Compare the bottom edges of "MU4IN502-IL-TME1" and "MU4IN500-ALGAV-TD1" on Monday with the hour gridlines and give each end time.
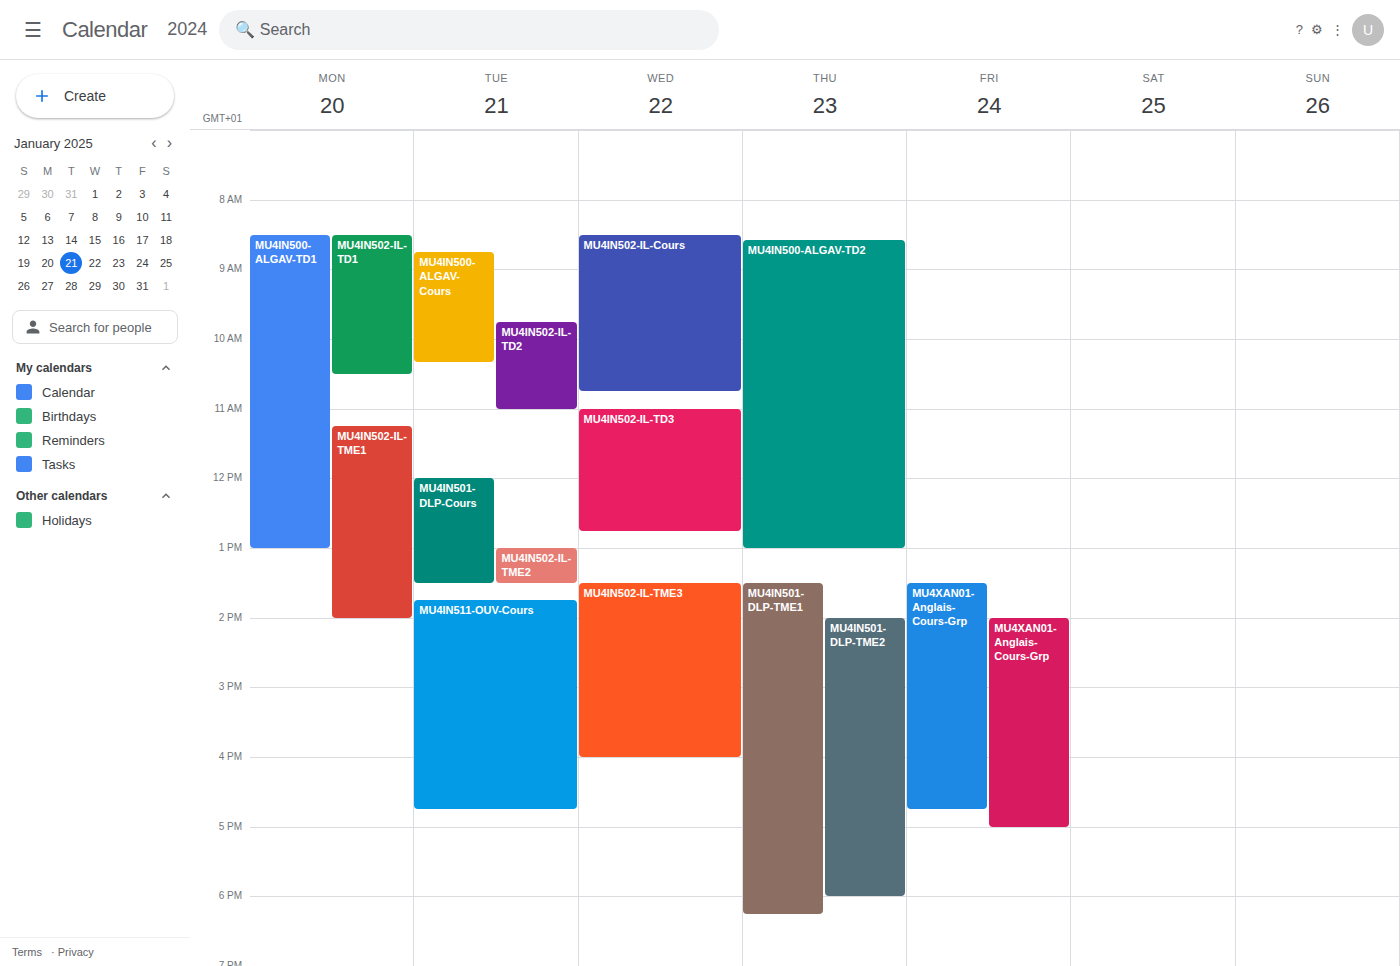
"MU4IN502-IL-TME1": 2:00 PM, exactly on the 2 PM line. "MU4IN500-ALGAV-TD1": 1:00 PM, exactly on the 1 PM line.